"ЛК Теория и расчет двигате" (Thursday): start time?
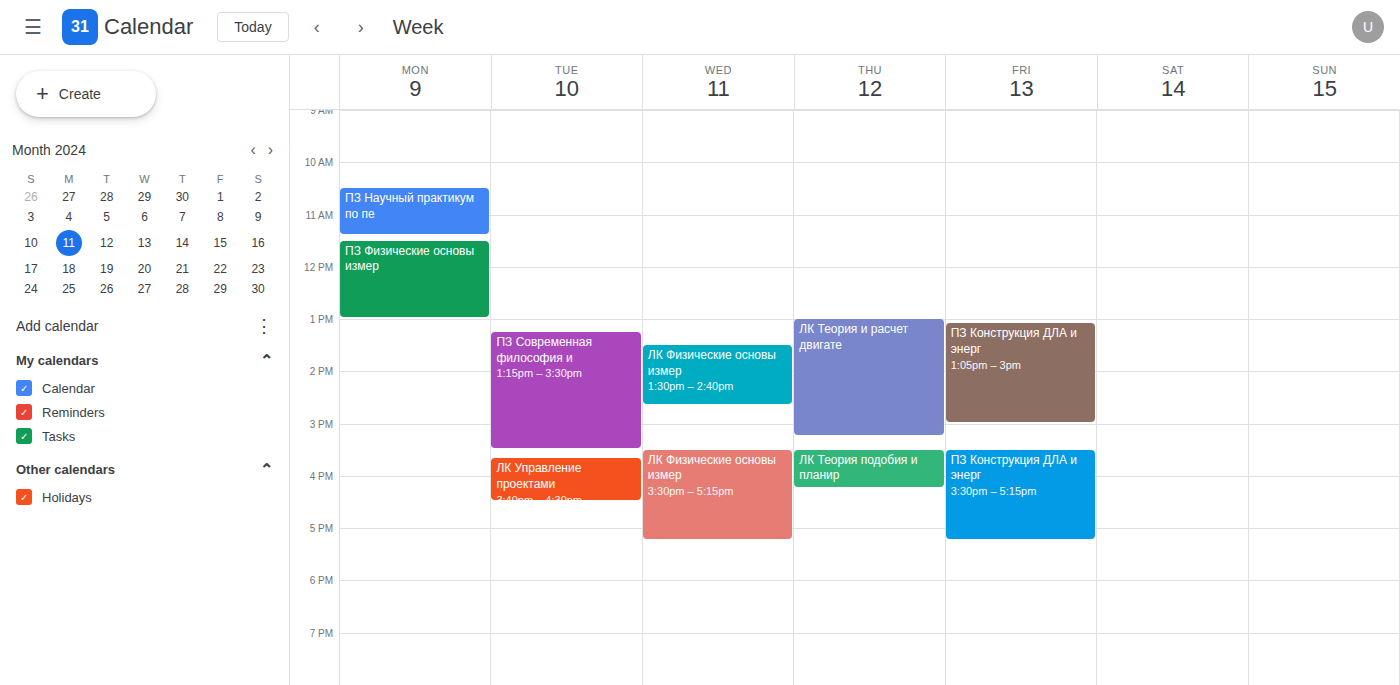
1:00 PM